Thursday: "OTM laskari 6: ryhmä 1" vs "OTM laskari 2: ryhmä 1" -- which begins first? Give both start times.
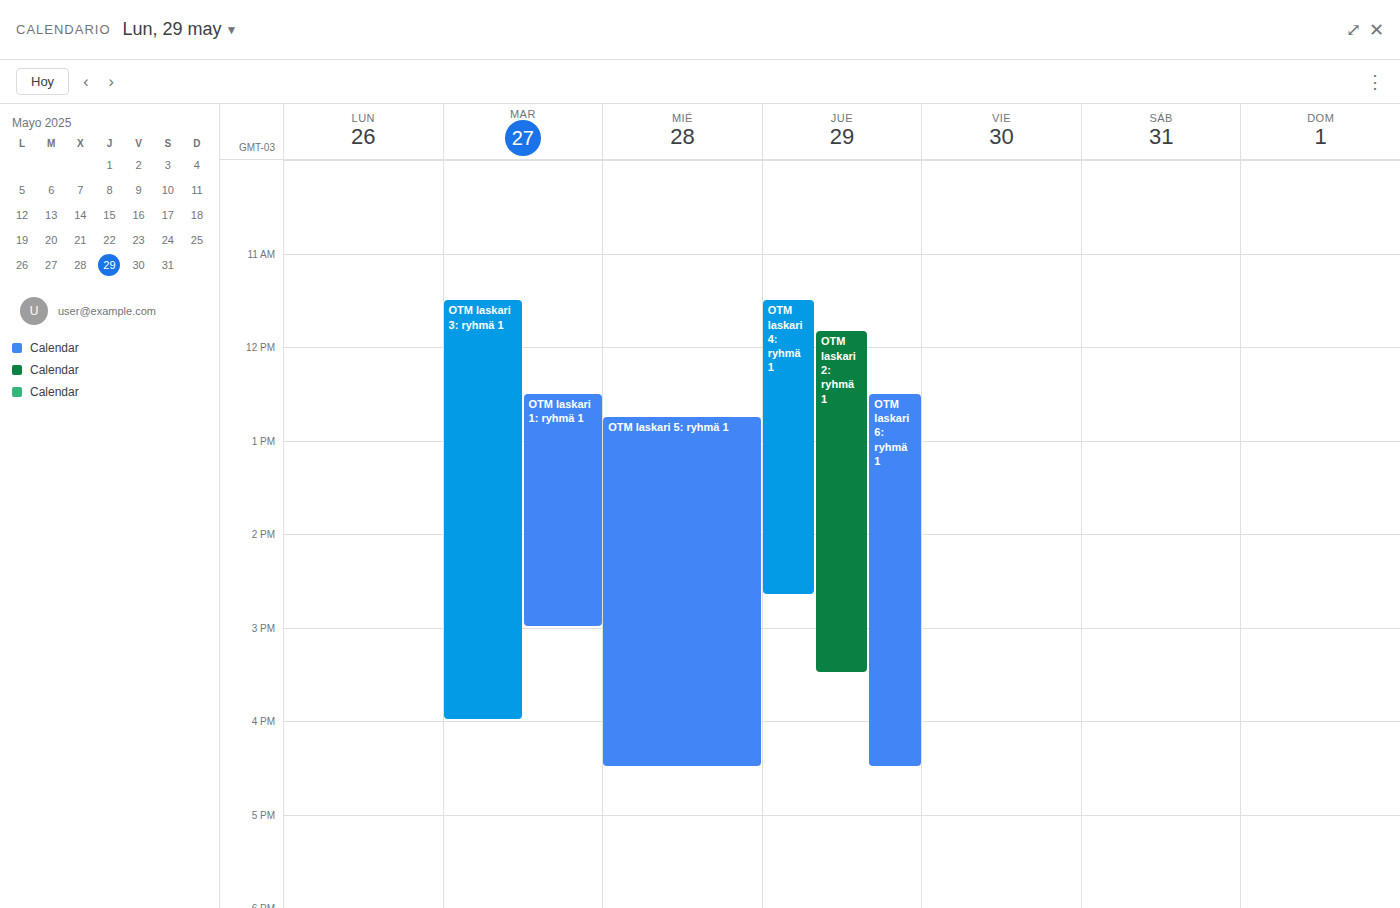
"OTM laskari 2: ryhmä 1" 11:50 AM; "OTM laskari 6: ryhmä 1" 12:30 PM.